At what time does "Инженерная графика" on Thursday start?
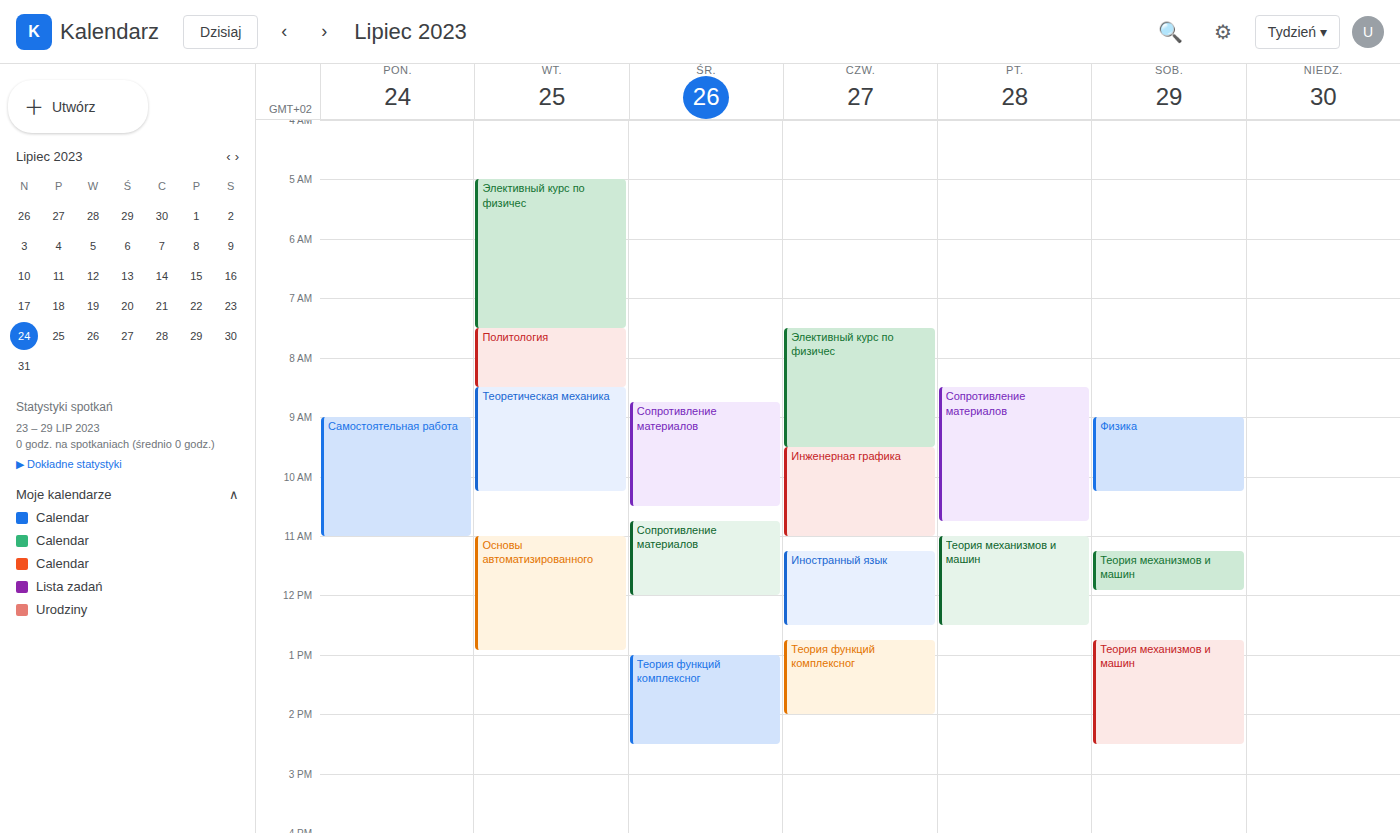
9:30 AM